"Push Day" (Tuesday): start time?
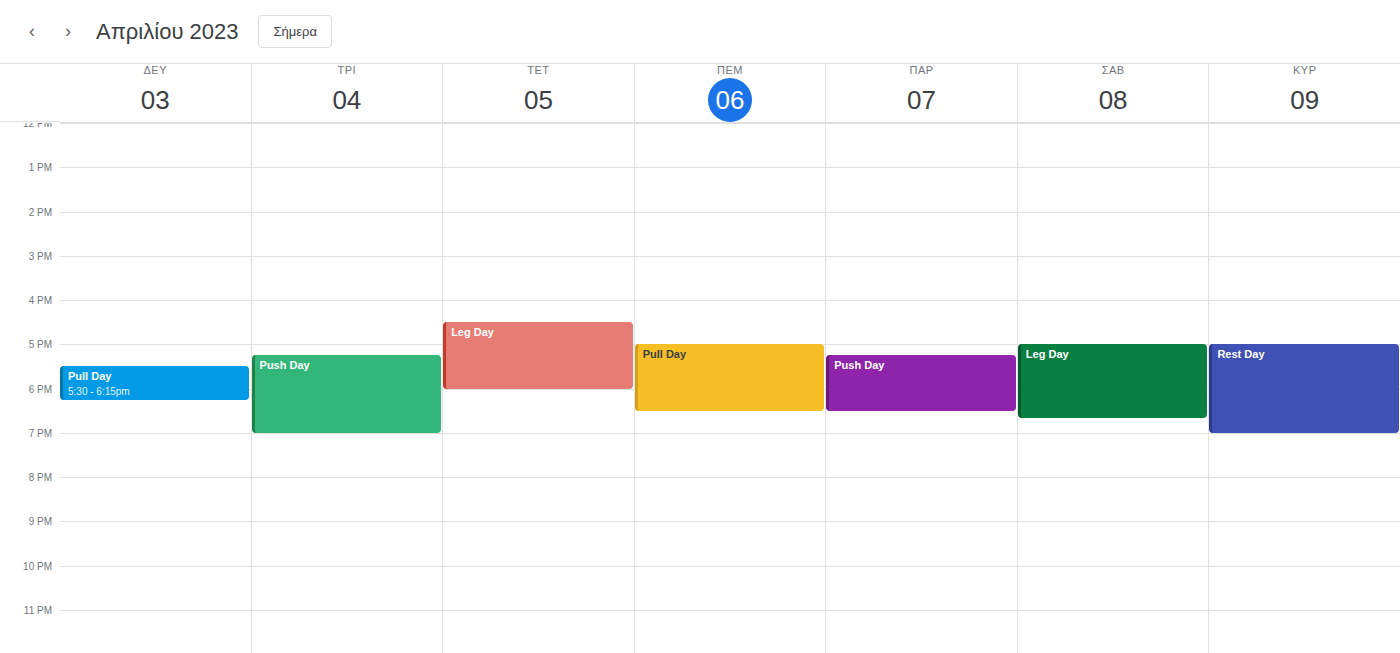
5:15 PM